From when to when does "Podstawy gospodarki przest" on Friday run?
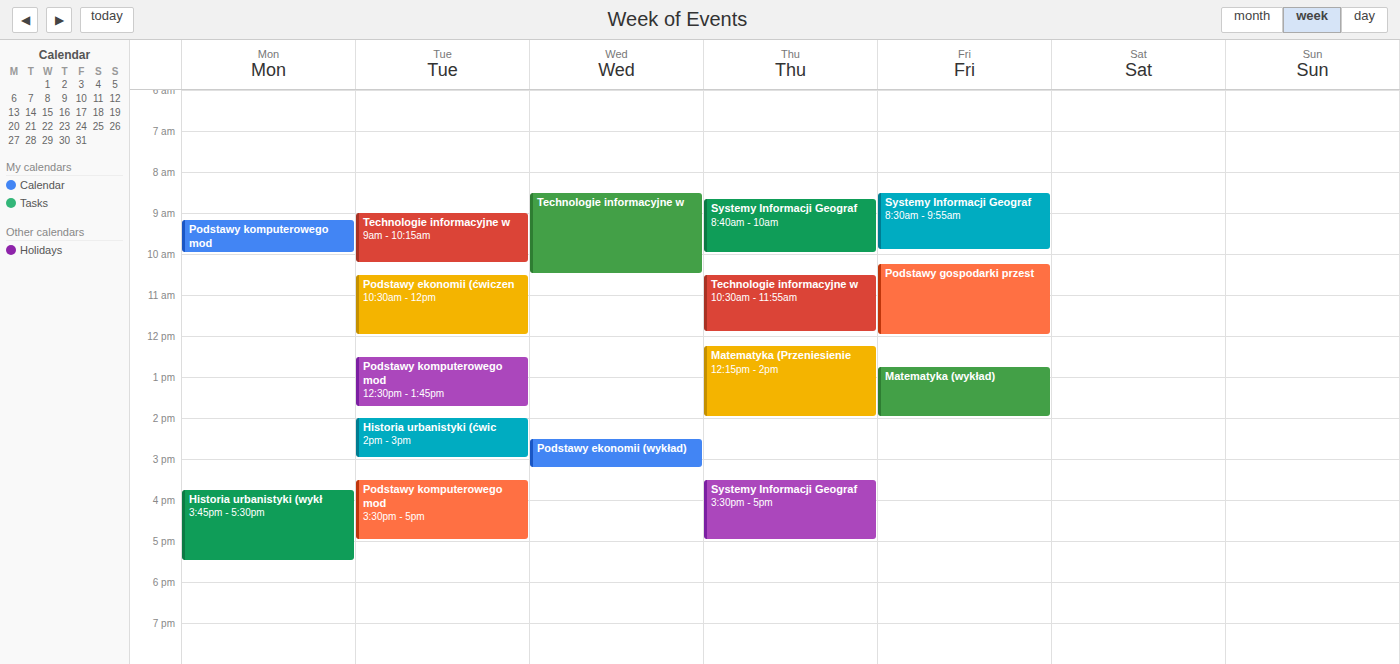
10:15 AM to 12:00 PM